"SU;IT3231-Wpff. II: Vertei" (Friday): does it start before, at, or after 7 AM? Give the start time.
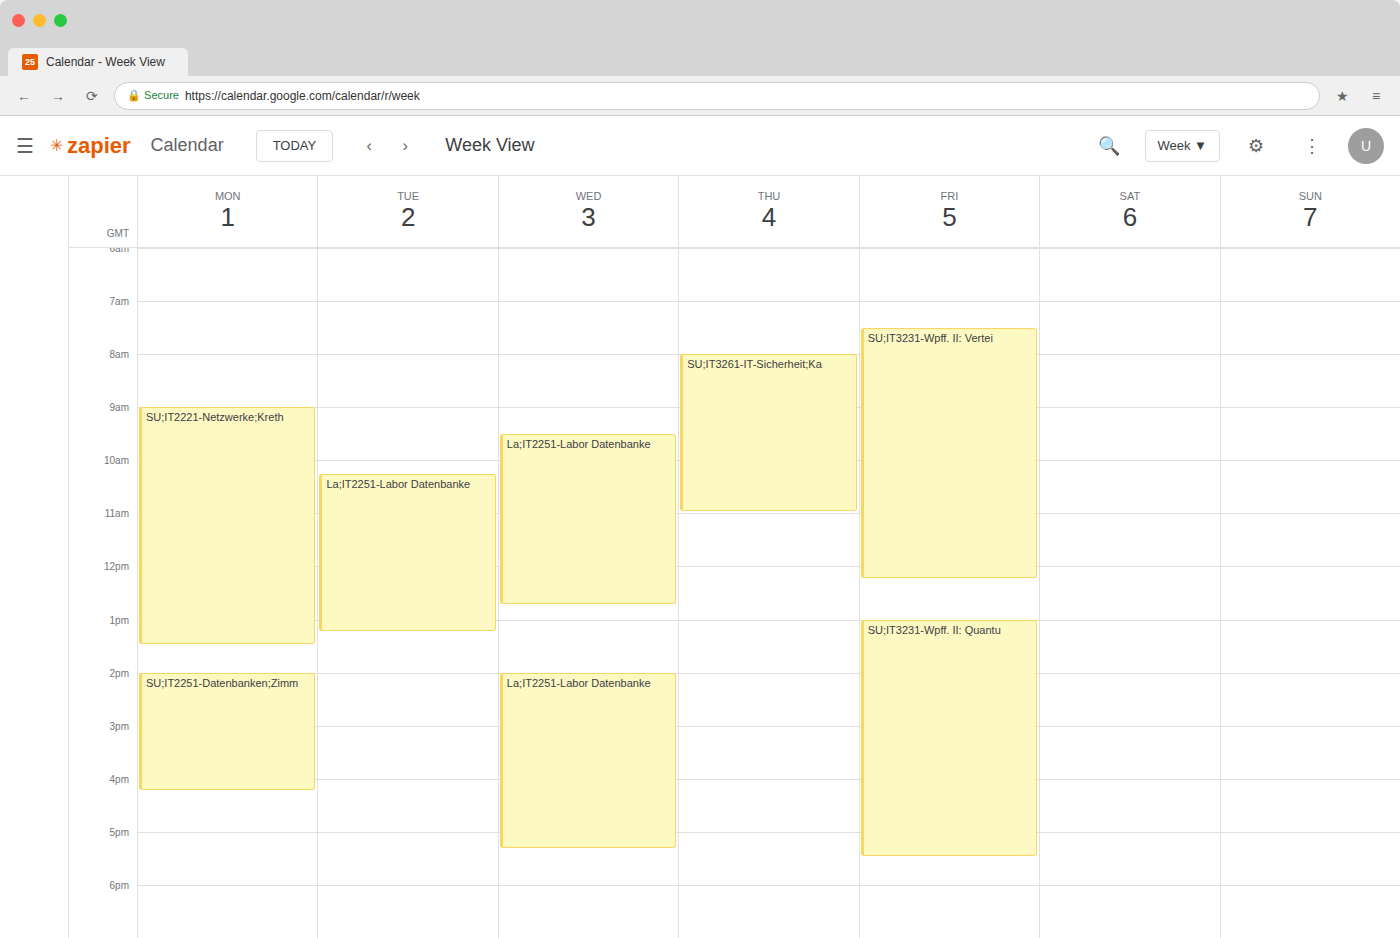
7:30 AM -- after 7 AM, 30 minutes below the 7 AM line.